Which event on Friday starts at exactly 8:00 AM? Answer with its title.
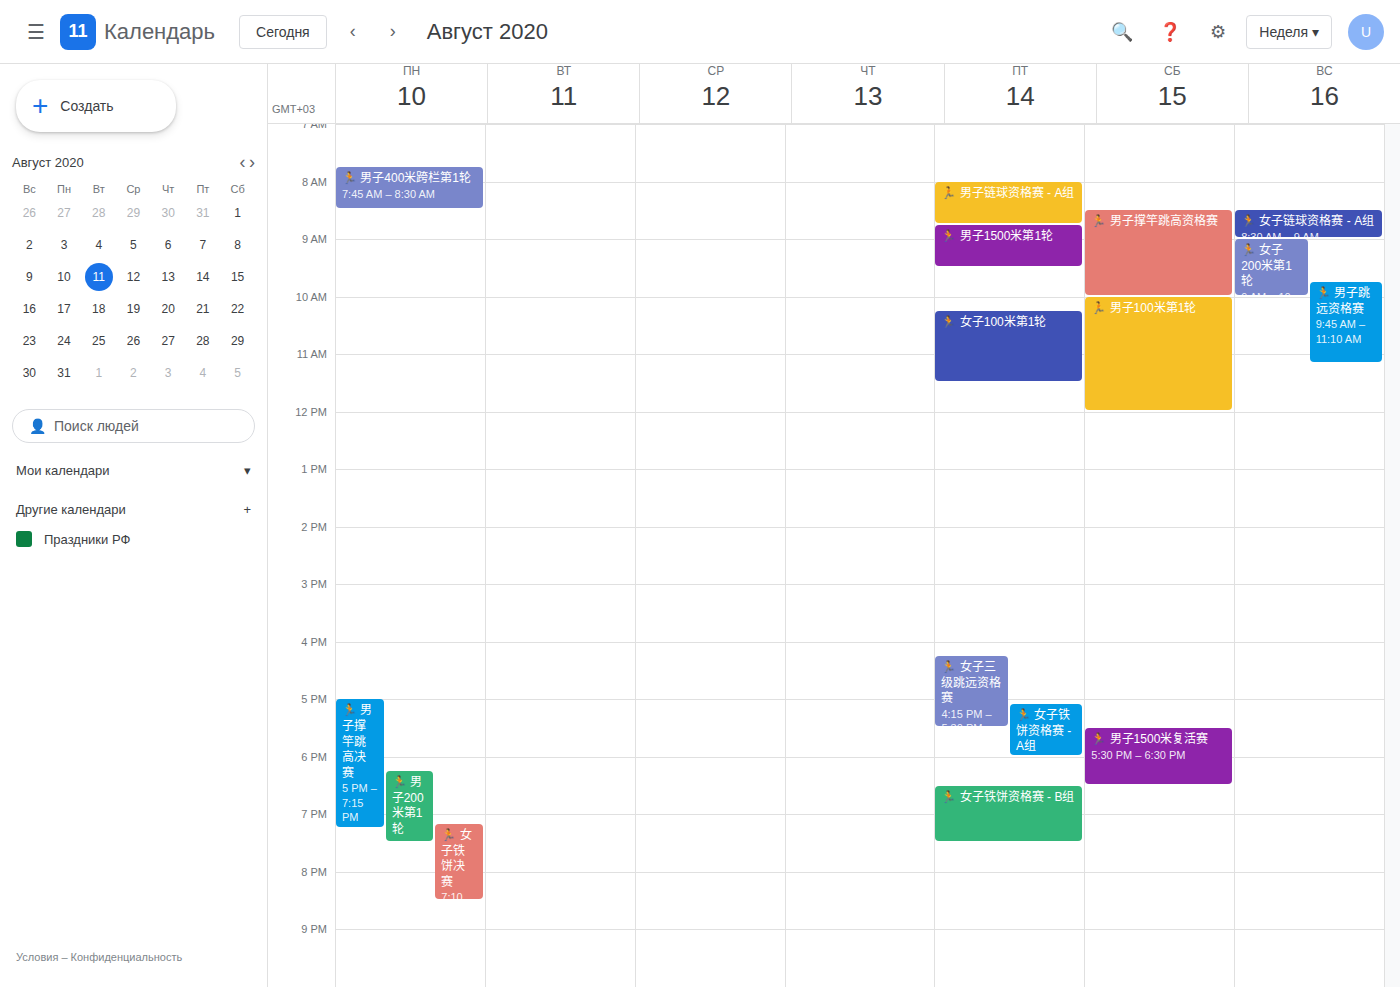
"🏃 男子链球资格赛 - A组"